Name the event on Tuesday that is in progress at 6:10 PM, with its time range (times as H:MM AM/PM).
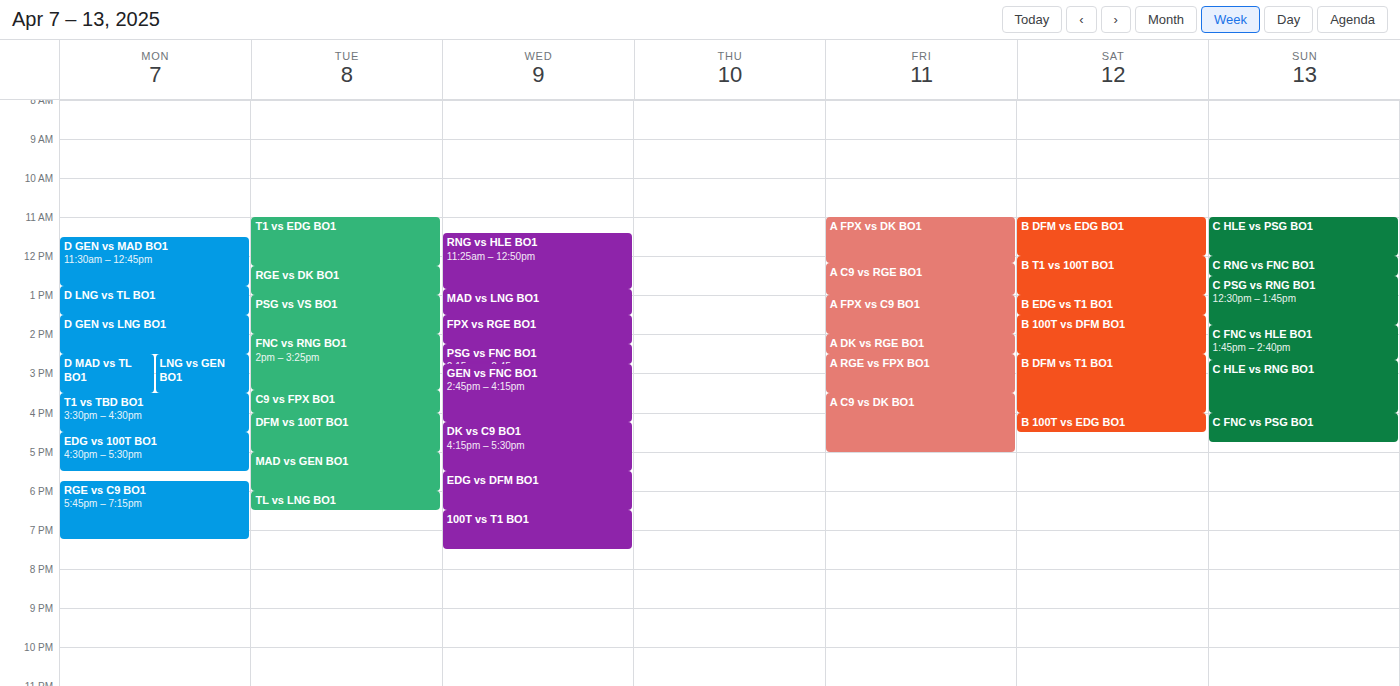
"TL vs LNG BO1", 6:00 PM to 6:30 PM